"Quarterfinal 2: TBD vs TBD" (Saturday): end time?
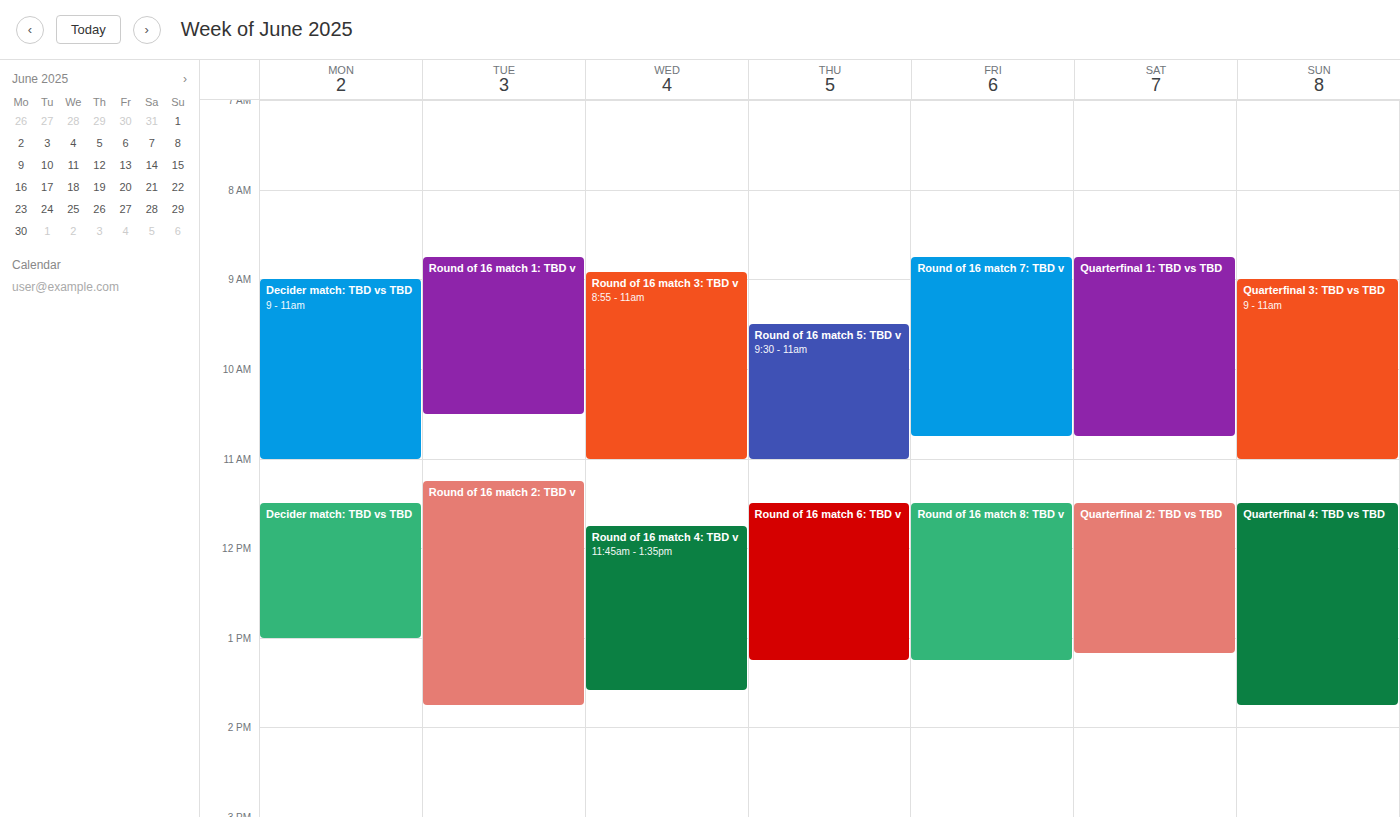
1:10 PM